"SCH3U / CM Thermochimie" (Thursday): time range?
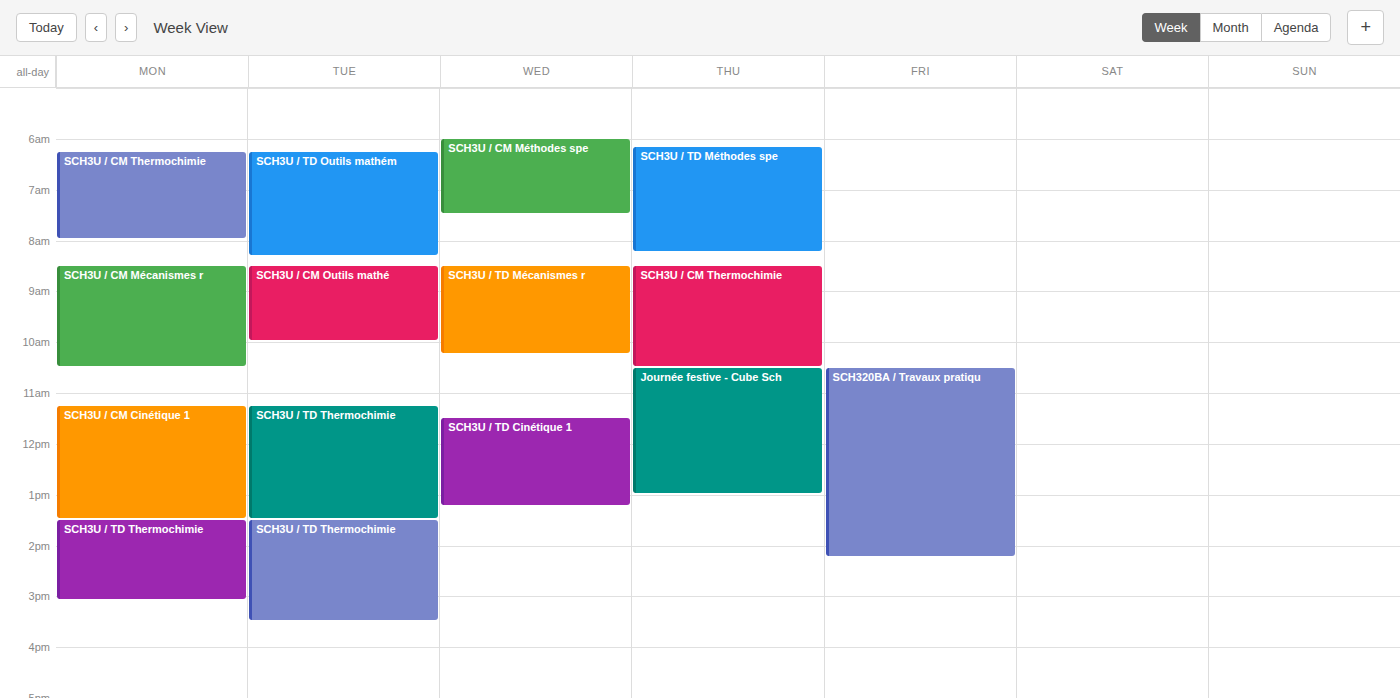
8:30 AM to 10:30 AM